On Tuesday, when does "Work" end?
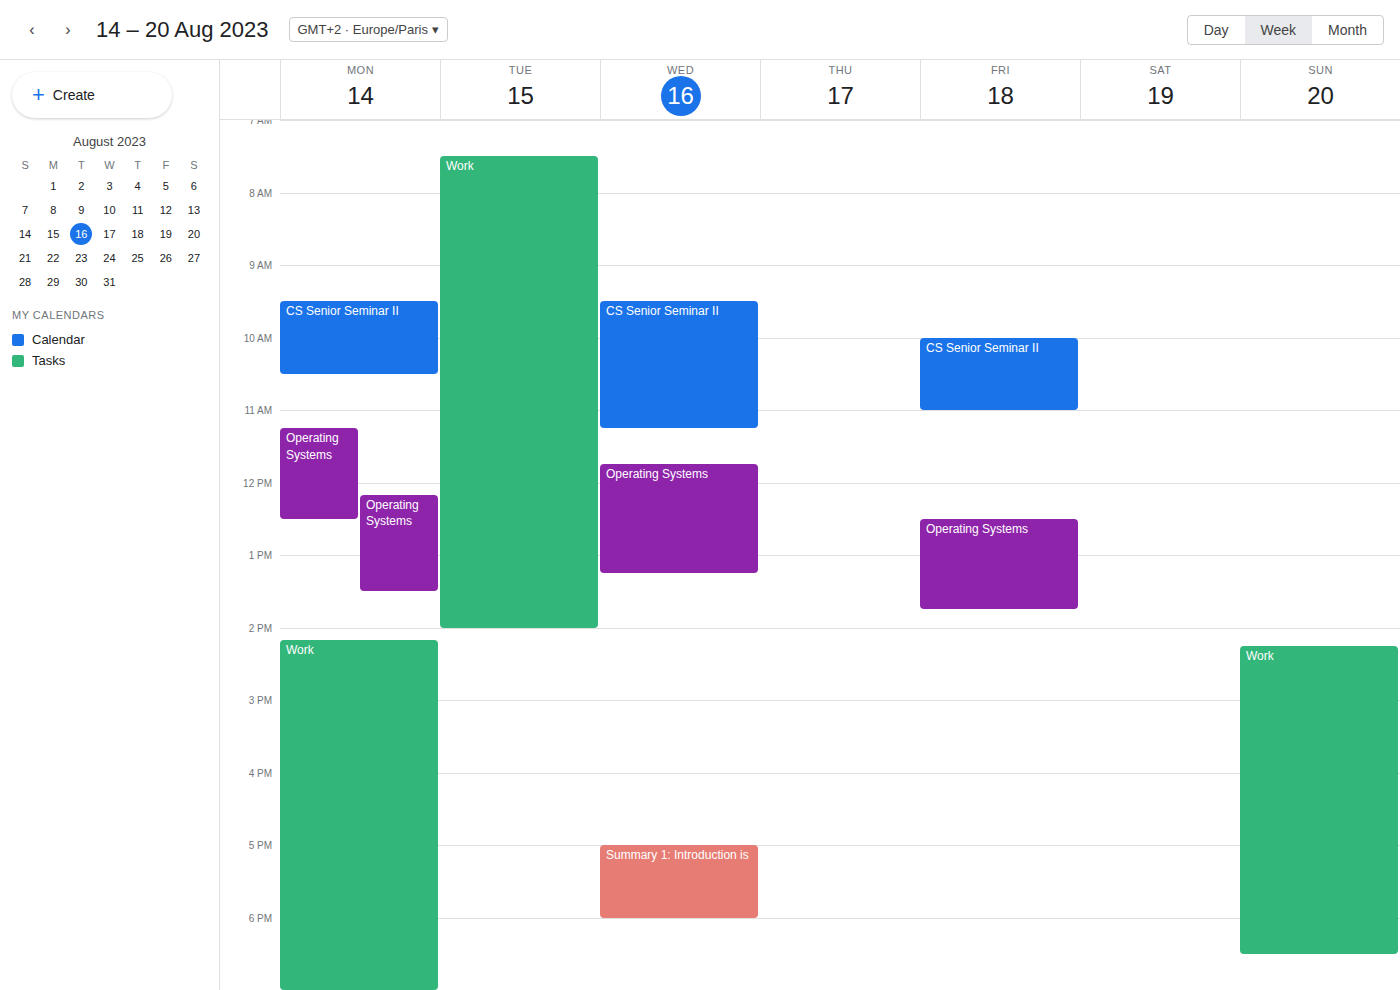
2:00 PM